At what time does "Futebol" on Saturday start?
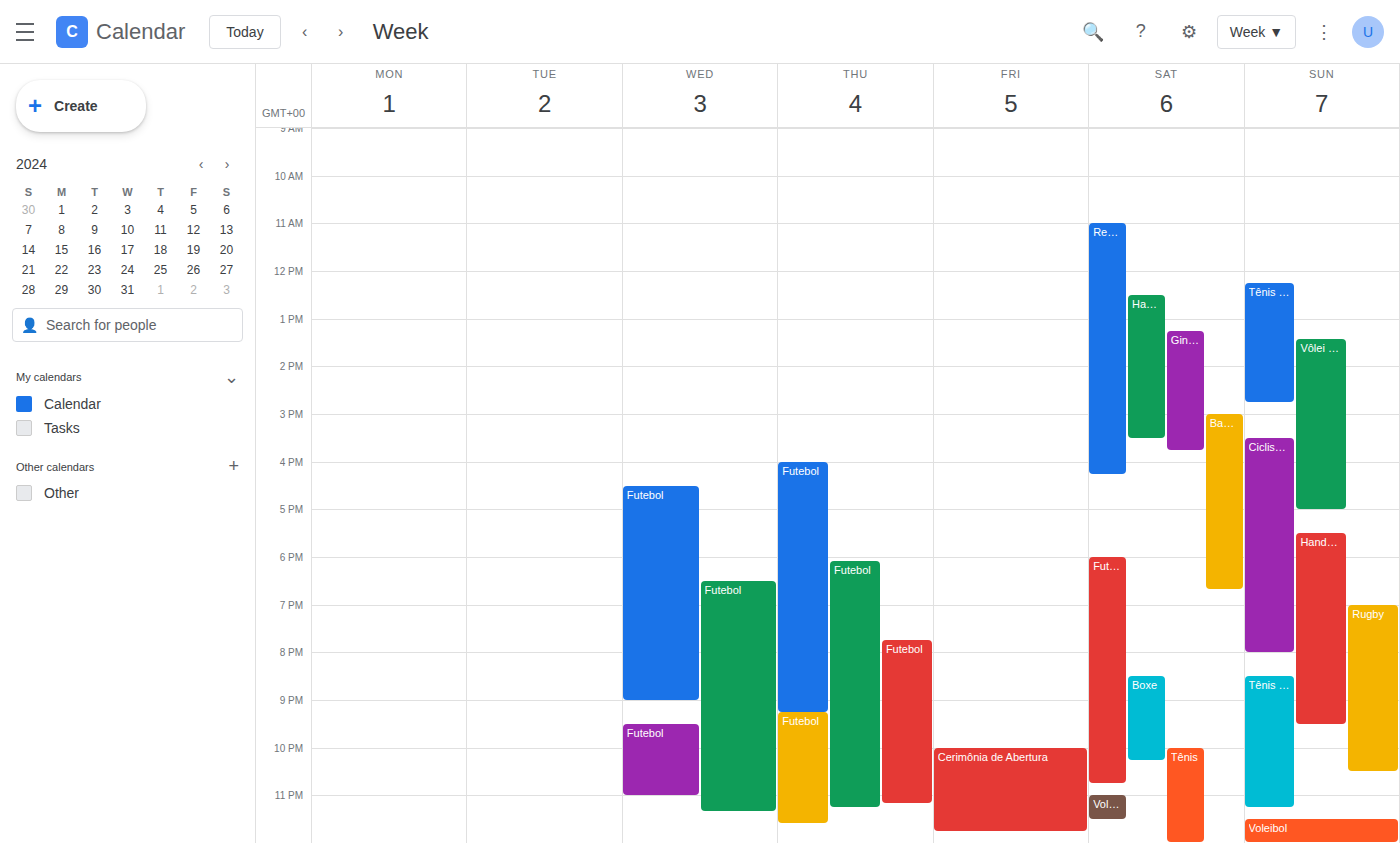
6:00 PM